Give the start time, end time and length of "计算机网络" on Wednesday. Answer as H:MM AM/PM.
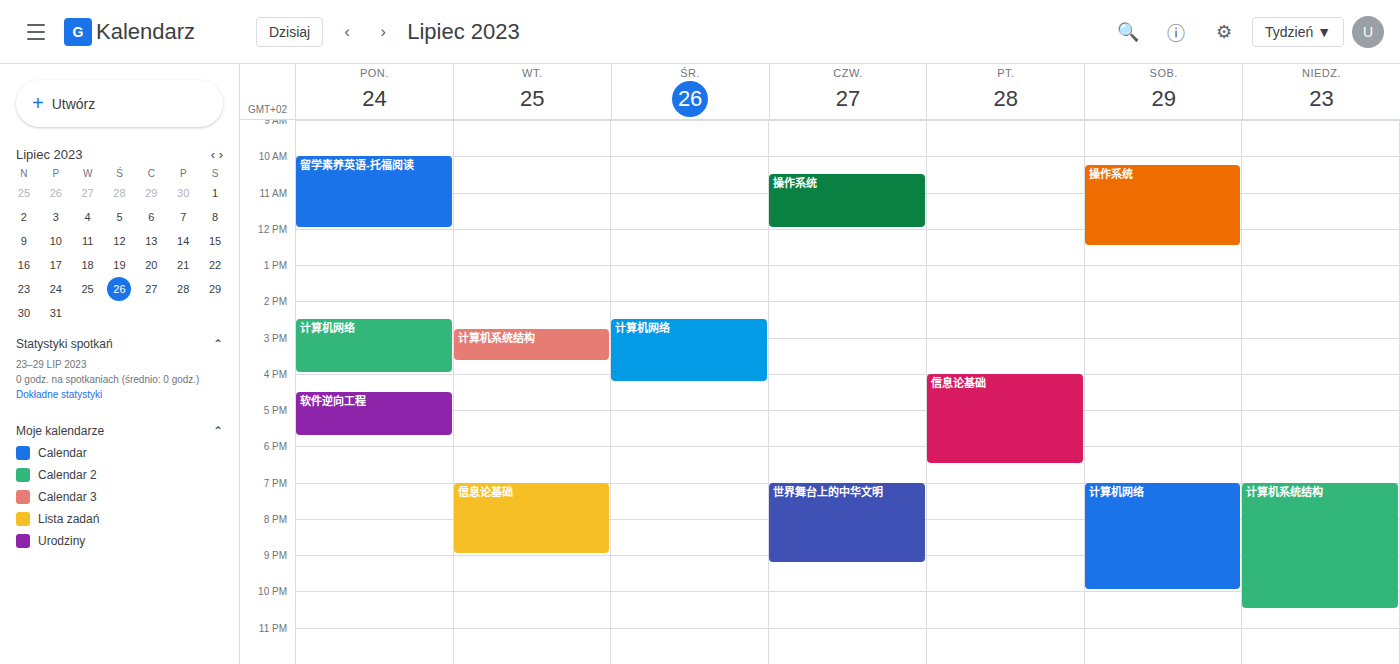
2:30 PM to 4:15 PM, 1 hour 45 minutes